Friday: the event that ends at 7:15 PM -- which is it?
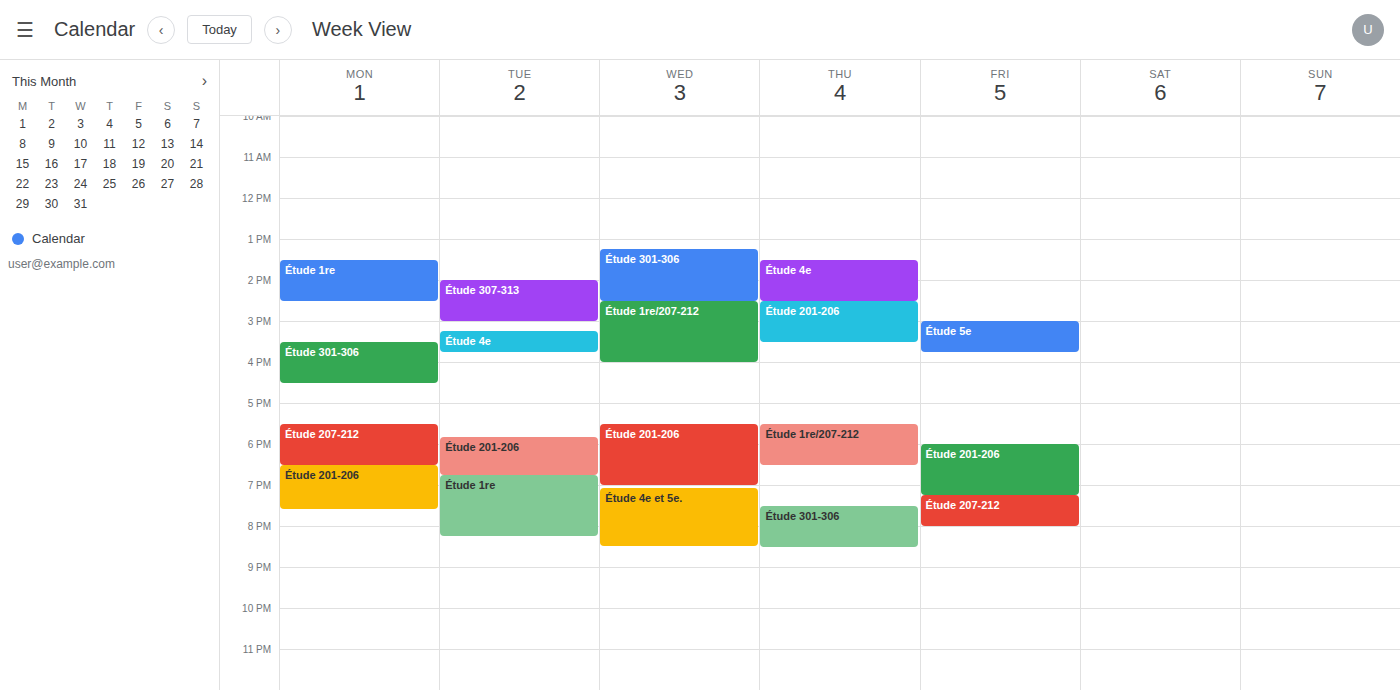
"Étude 201-206"